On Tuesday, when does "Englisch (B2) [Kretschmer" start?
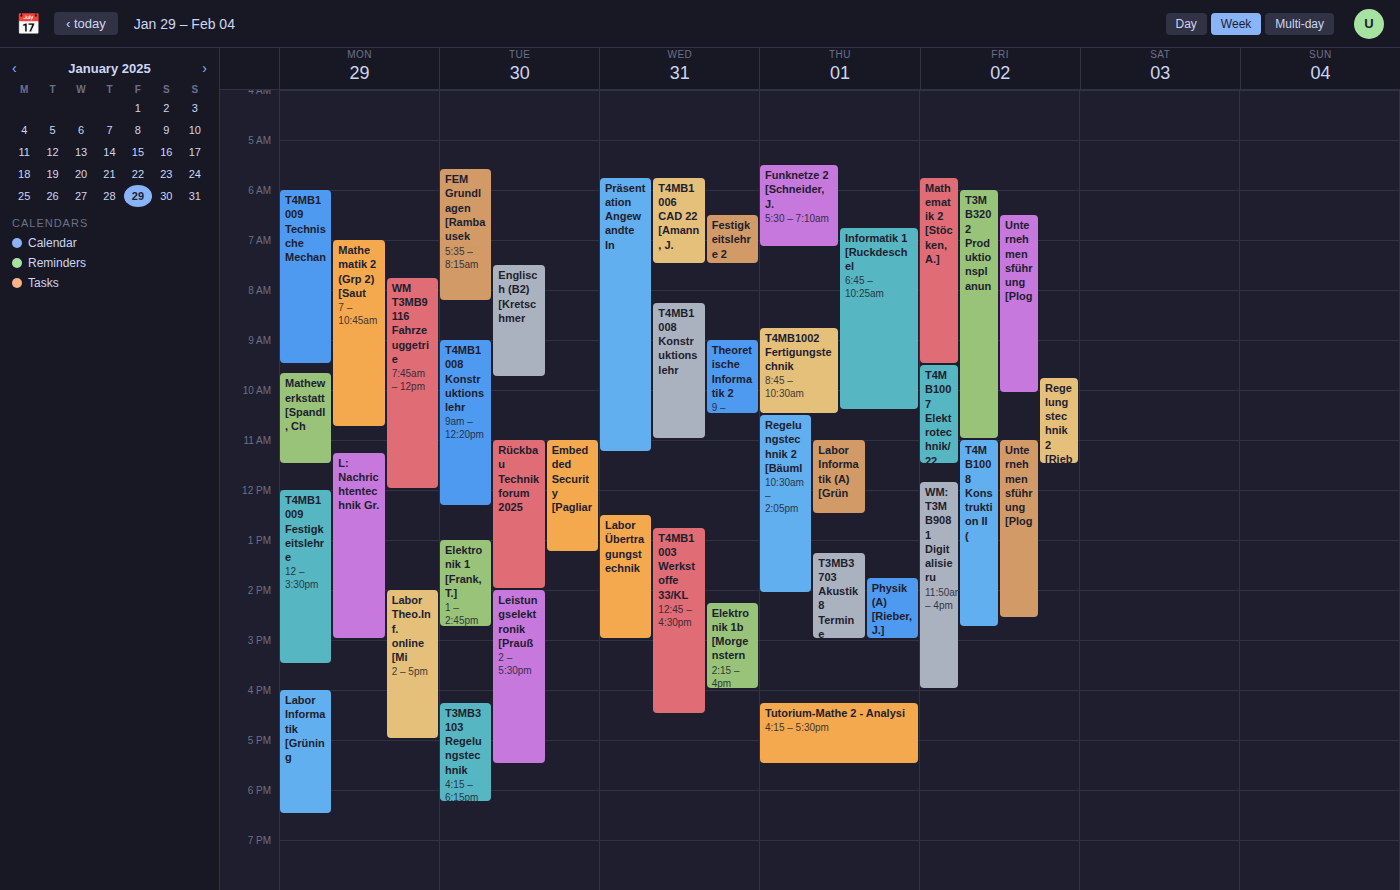
7:30 AM